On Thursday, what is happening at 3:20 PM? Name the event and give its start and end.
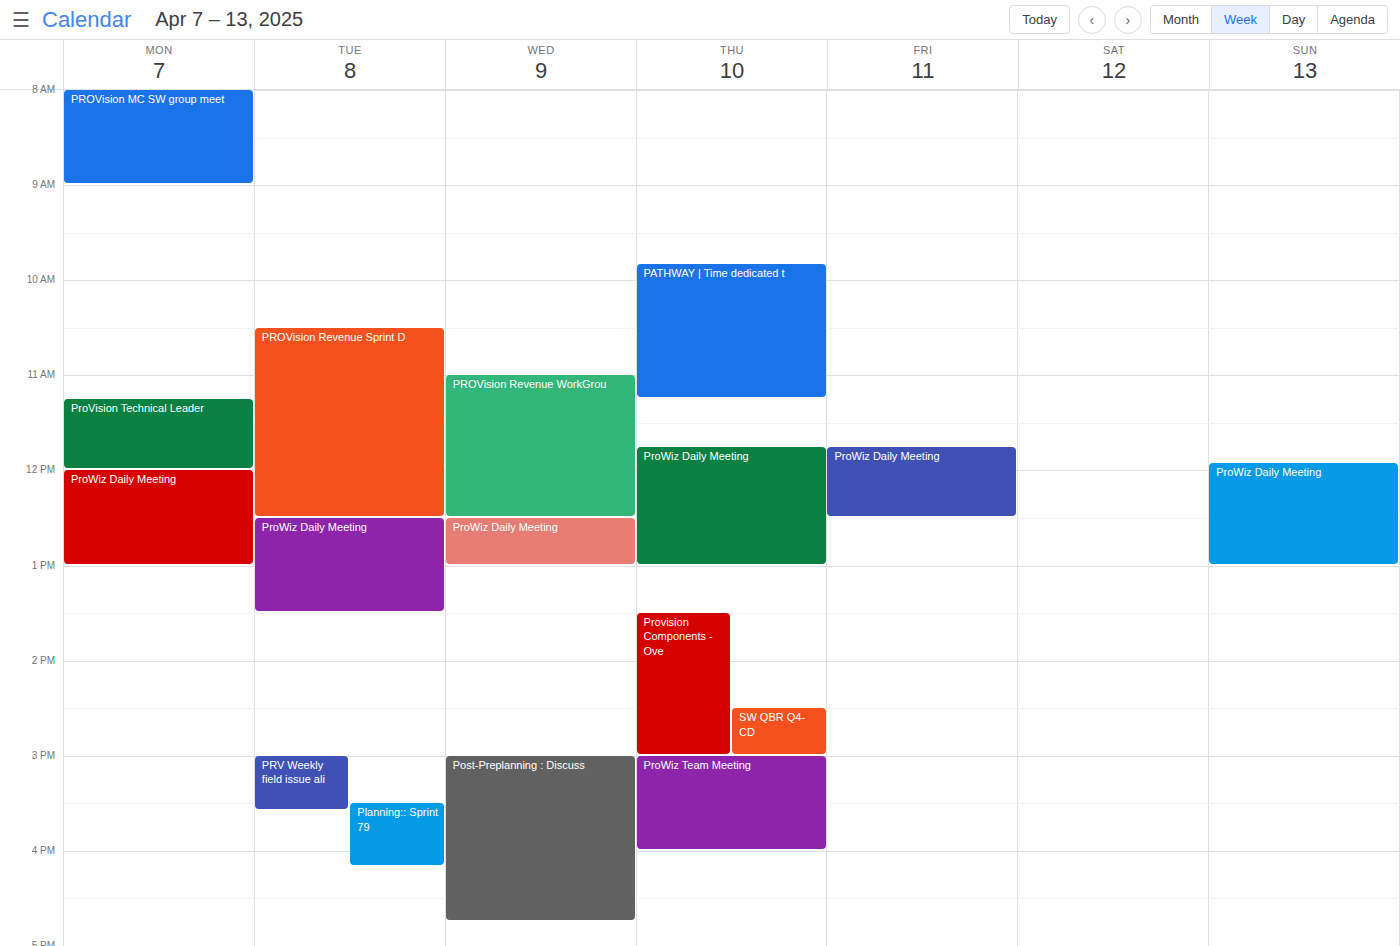
"ProWiz Team Meeting", 3:00 PM to 4:00 PM